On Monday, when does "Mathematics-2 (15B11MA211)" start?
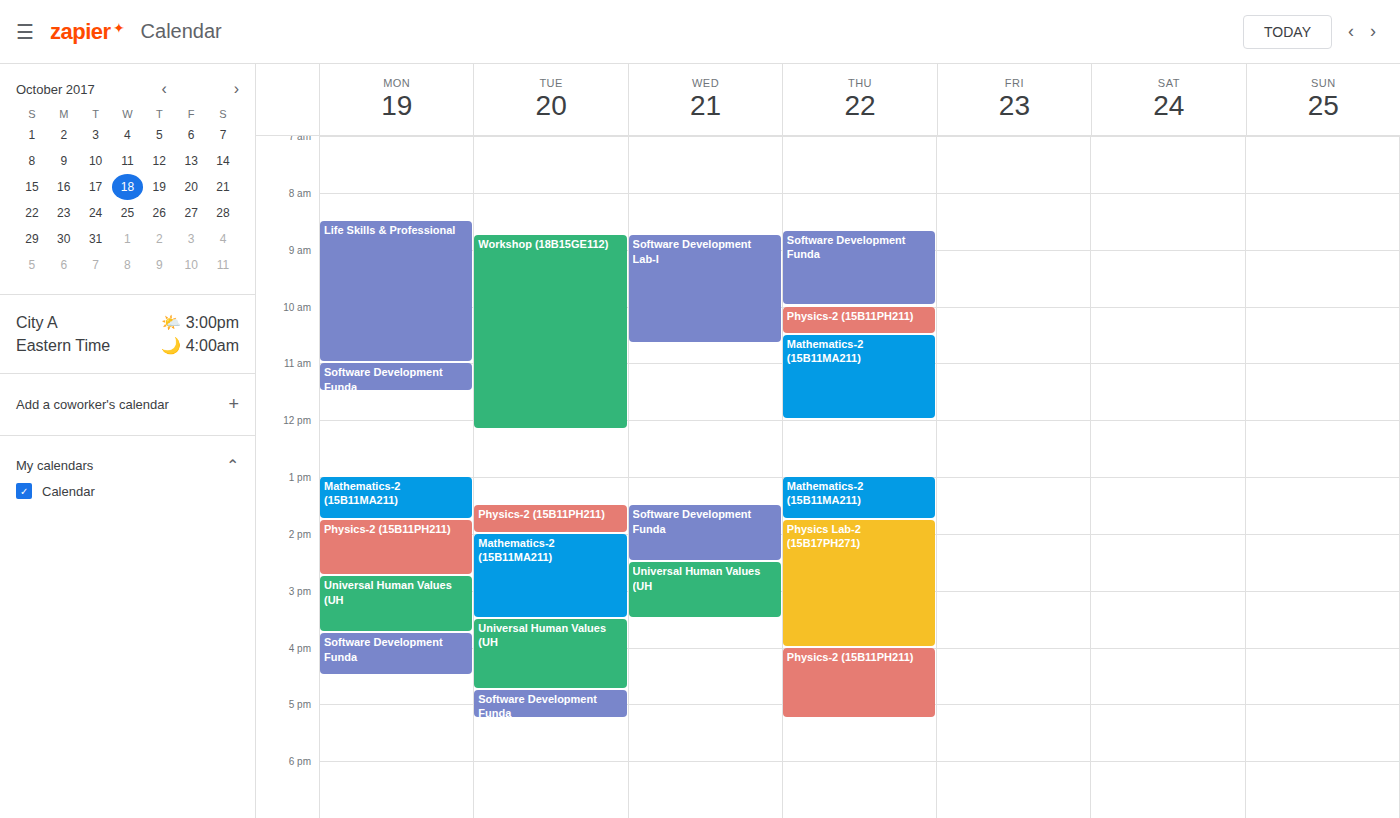
1:00 PM